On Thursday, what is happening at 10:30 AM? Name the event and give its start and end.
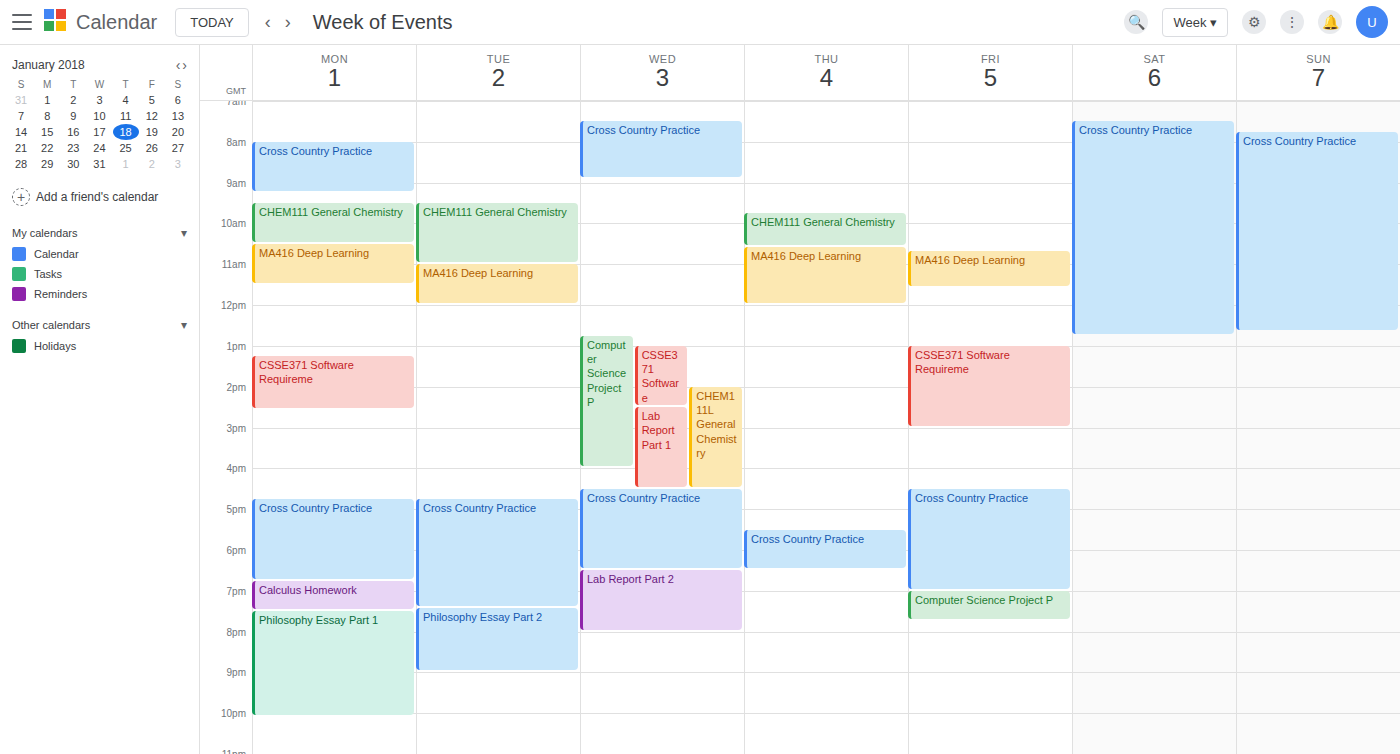
"CHEM111 General Chemistry", 9:45 AM to 10:35 AM